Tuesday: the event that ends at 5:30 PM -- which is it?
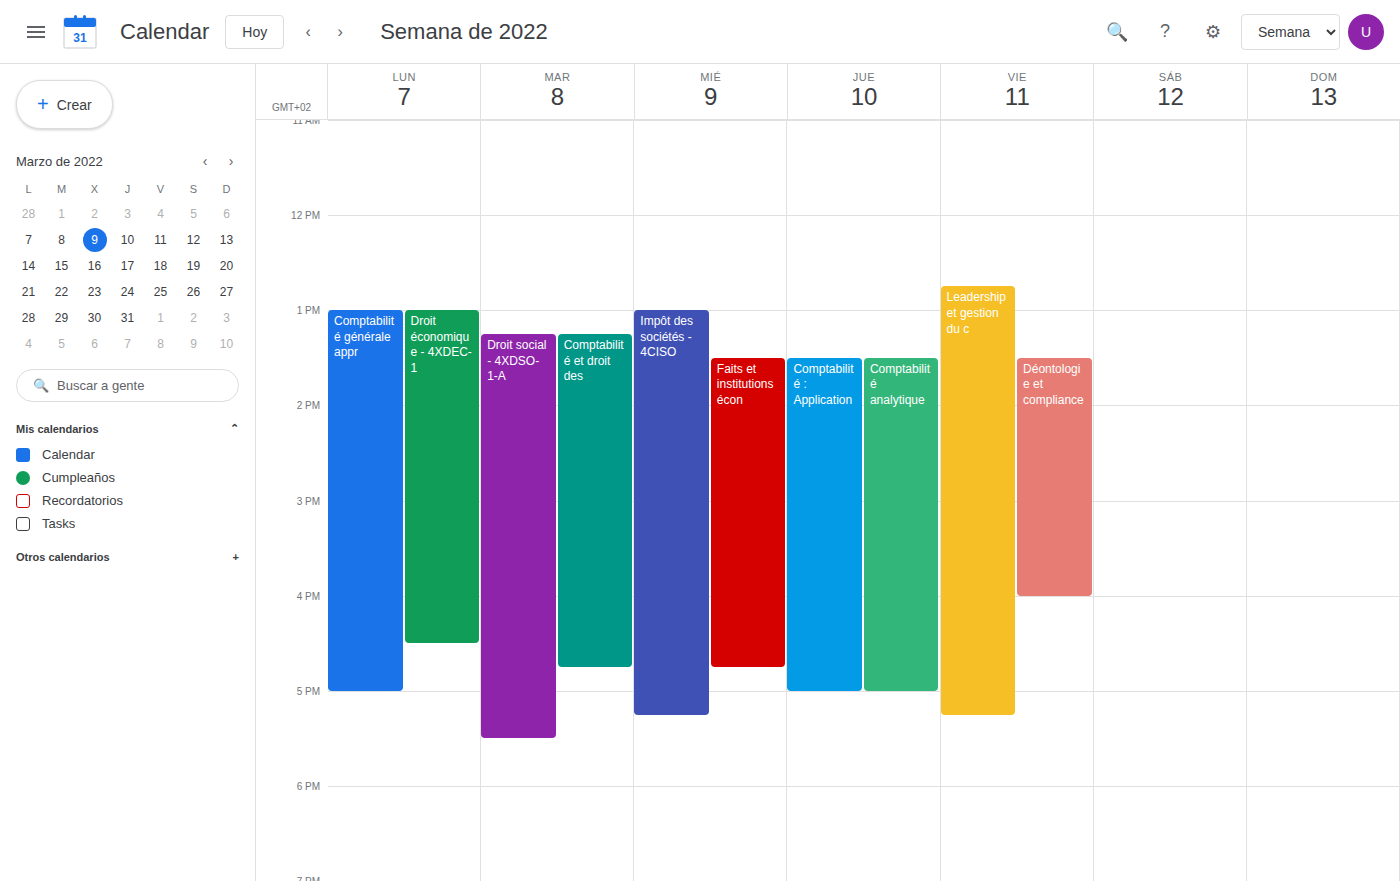
"Droit social - 4XDSO-1-A"